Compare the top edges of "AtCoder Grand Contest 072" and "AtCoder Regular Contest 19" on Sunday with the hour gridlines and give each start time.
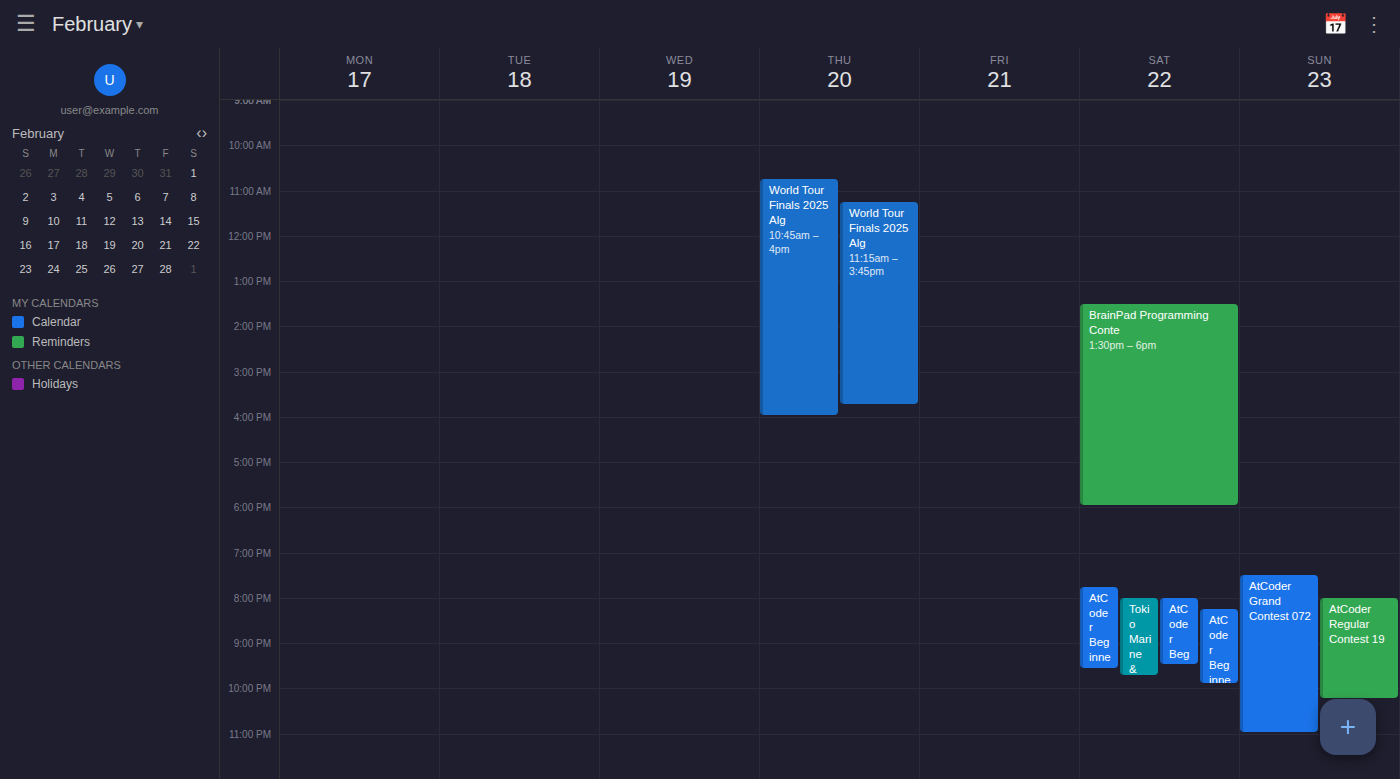
"AtCoder Grand Contest 072": 7:30 PM, halfway between the 7 PM and 8 PM lines. "AtCoder Regular Contest 19": 8:00 PM, exactly on the 8 PM line.